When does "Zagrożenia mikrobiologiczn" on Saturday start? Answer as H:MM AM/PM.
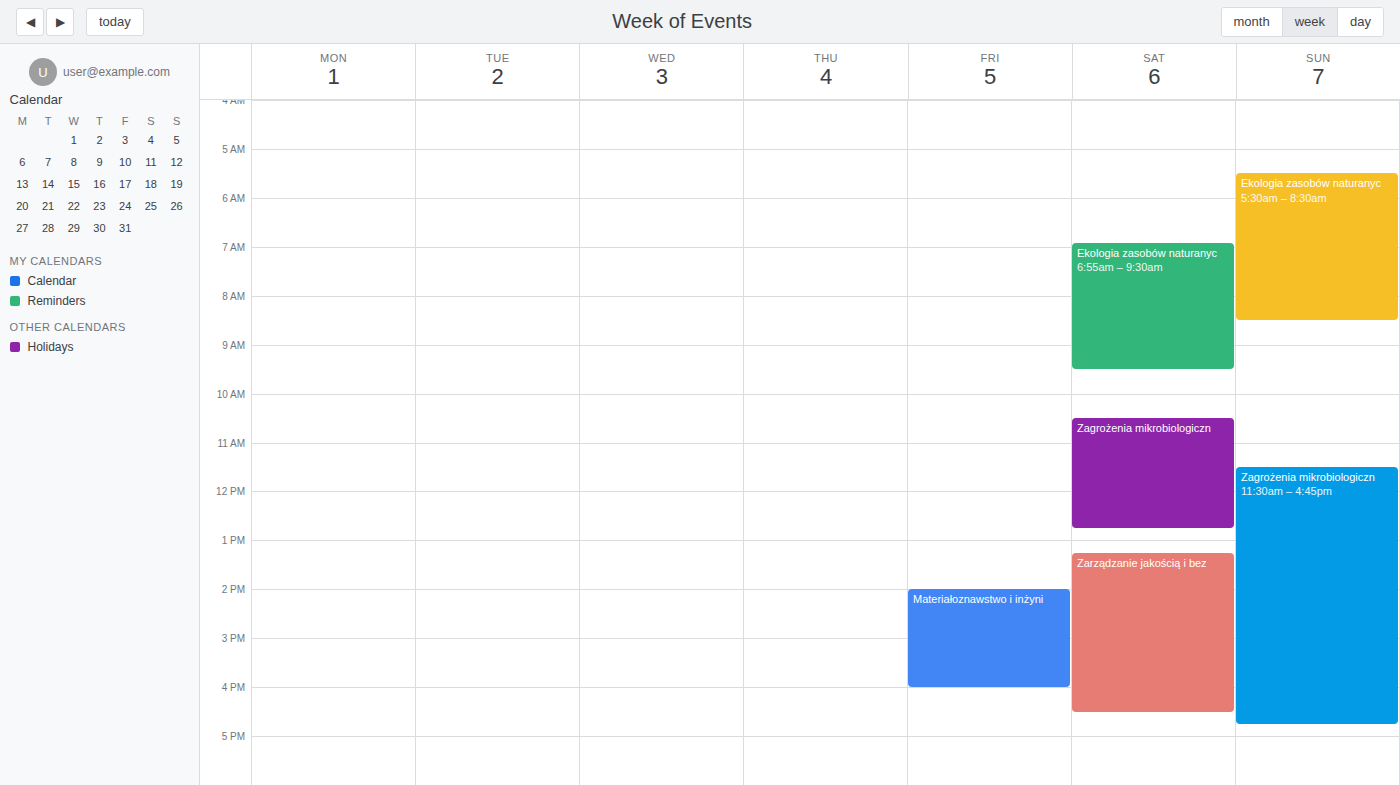
10:30 AM